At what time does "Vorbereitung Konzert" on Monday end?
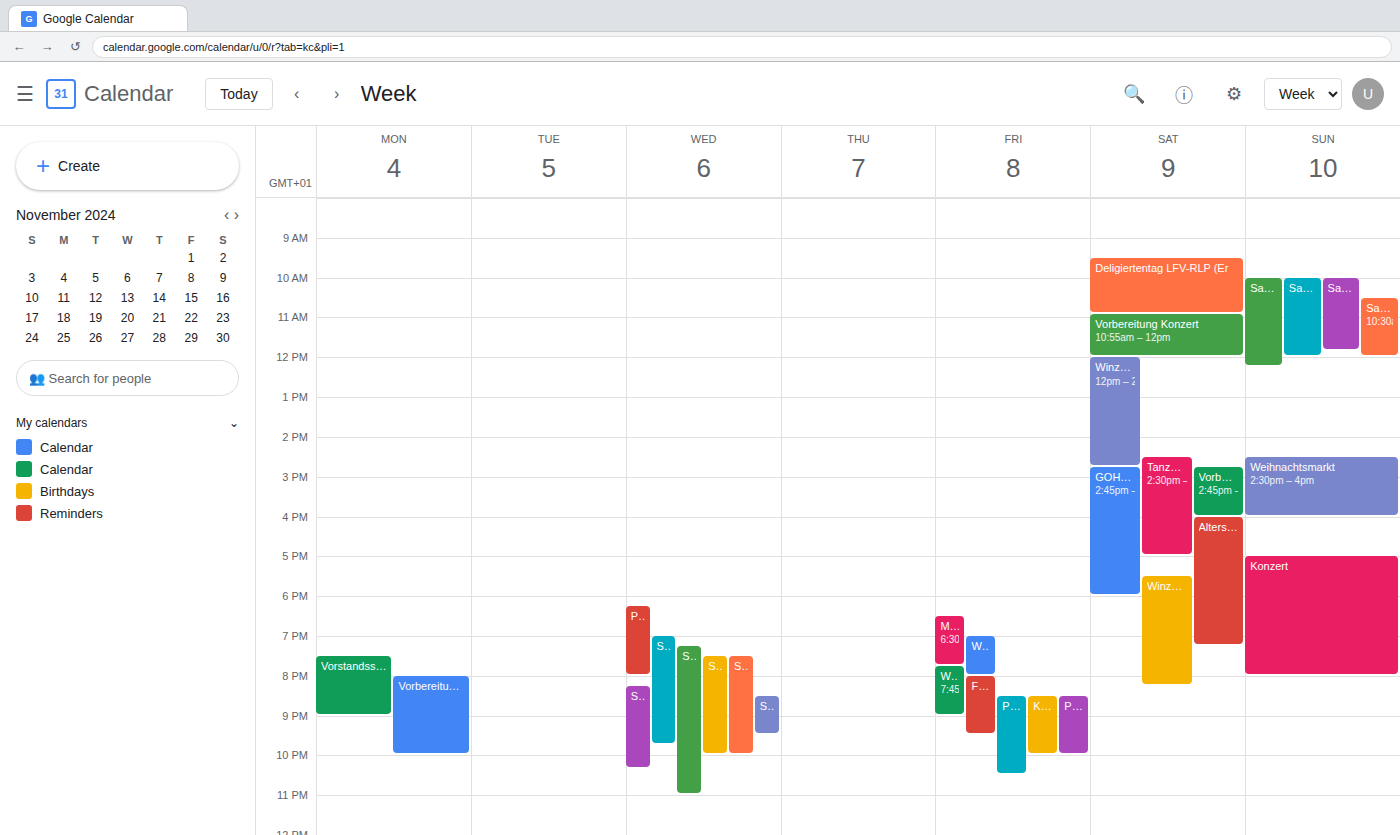
10:00 PM